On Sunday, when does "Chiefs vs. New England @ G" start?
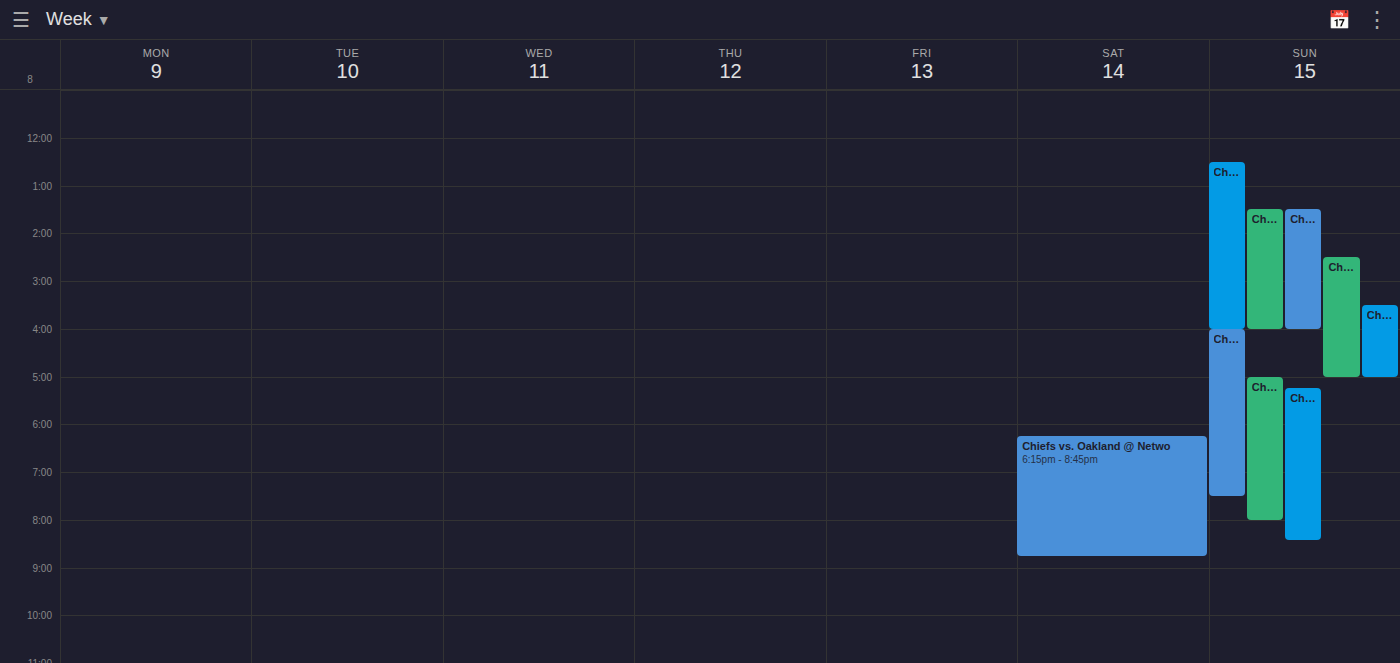
1:30 PM